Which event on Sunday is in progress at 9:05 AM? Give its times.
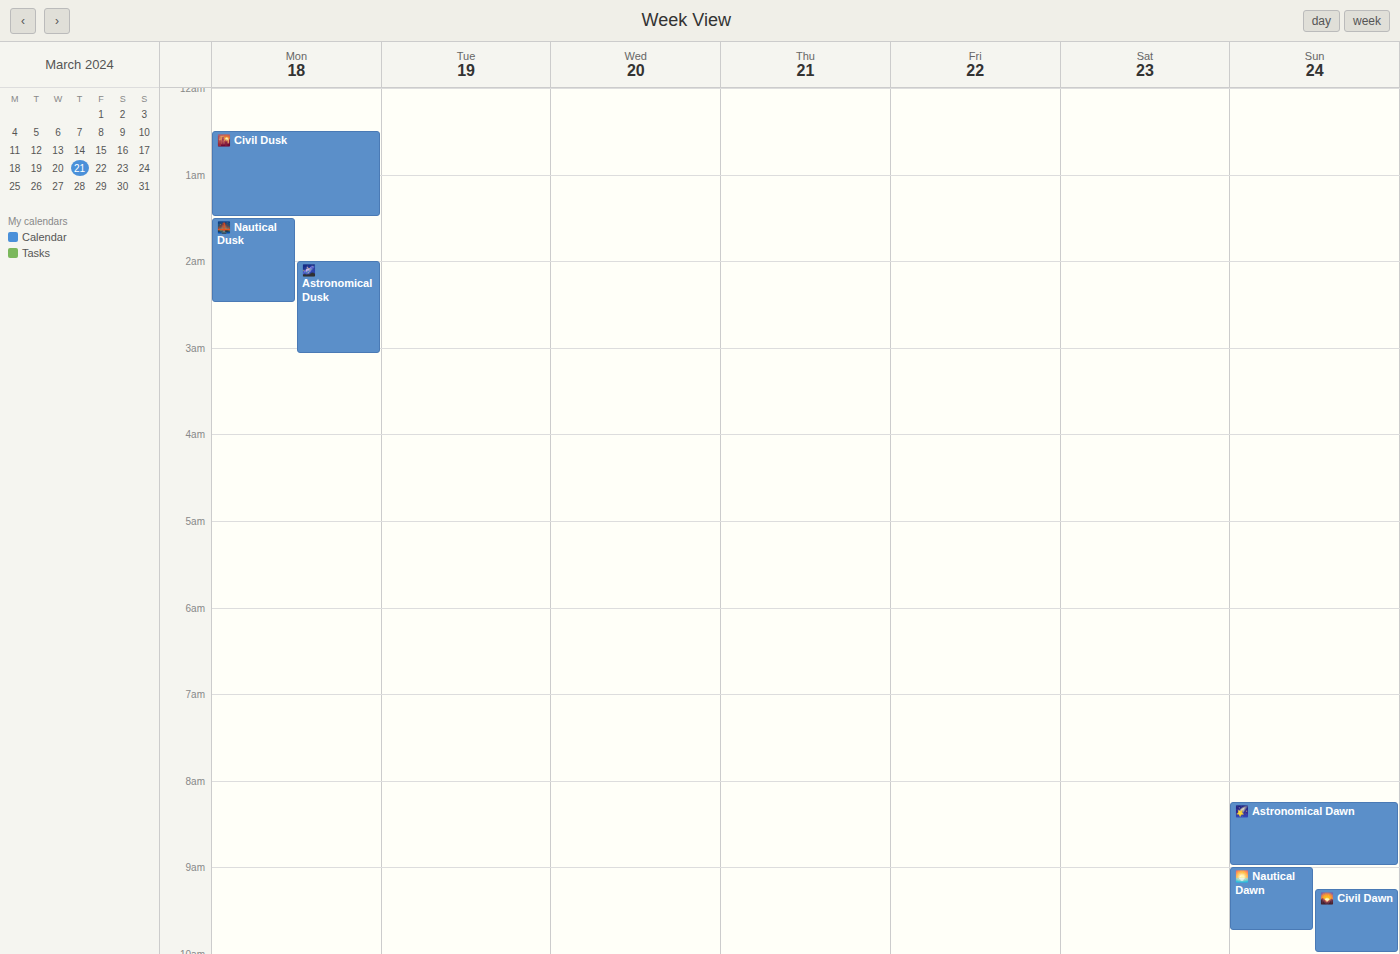
"🌅 Nautical Dawn", 9:00 AM to 9:45 AM